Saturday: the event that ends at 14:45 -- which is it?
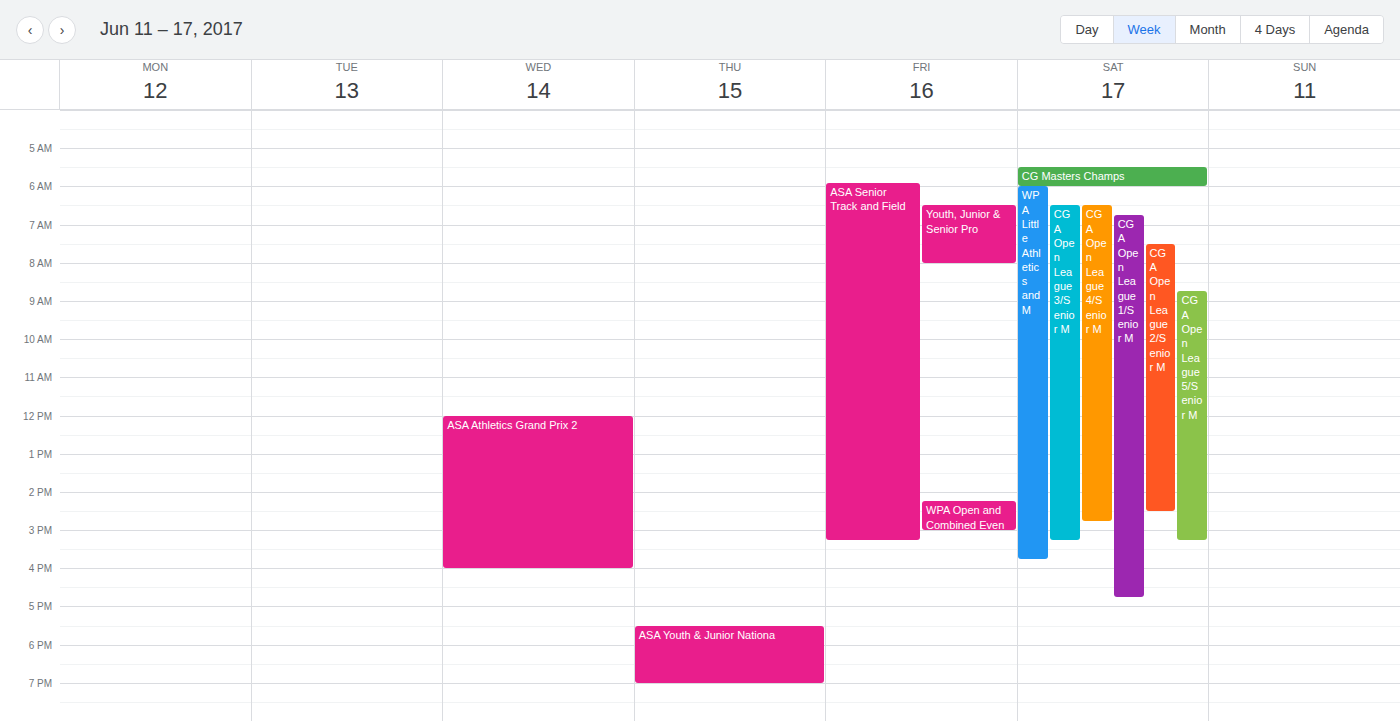
"CGA Open League 4/Senior M"